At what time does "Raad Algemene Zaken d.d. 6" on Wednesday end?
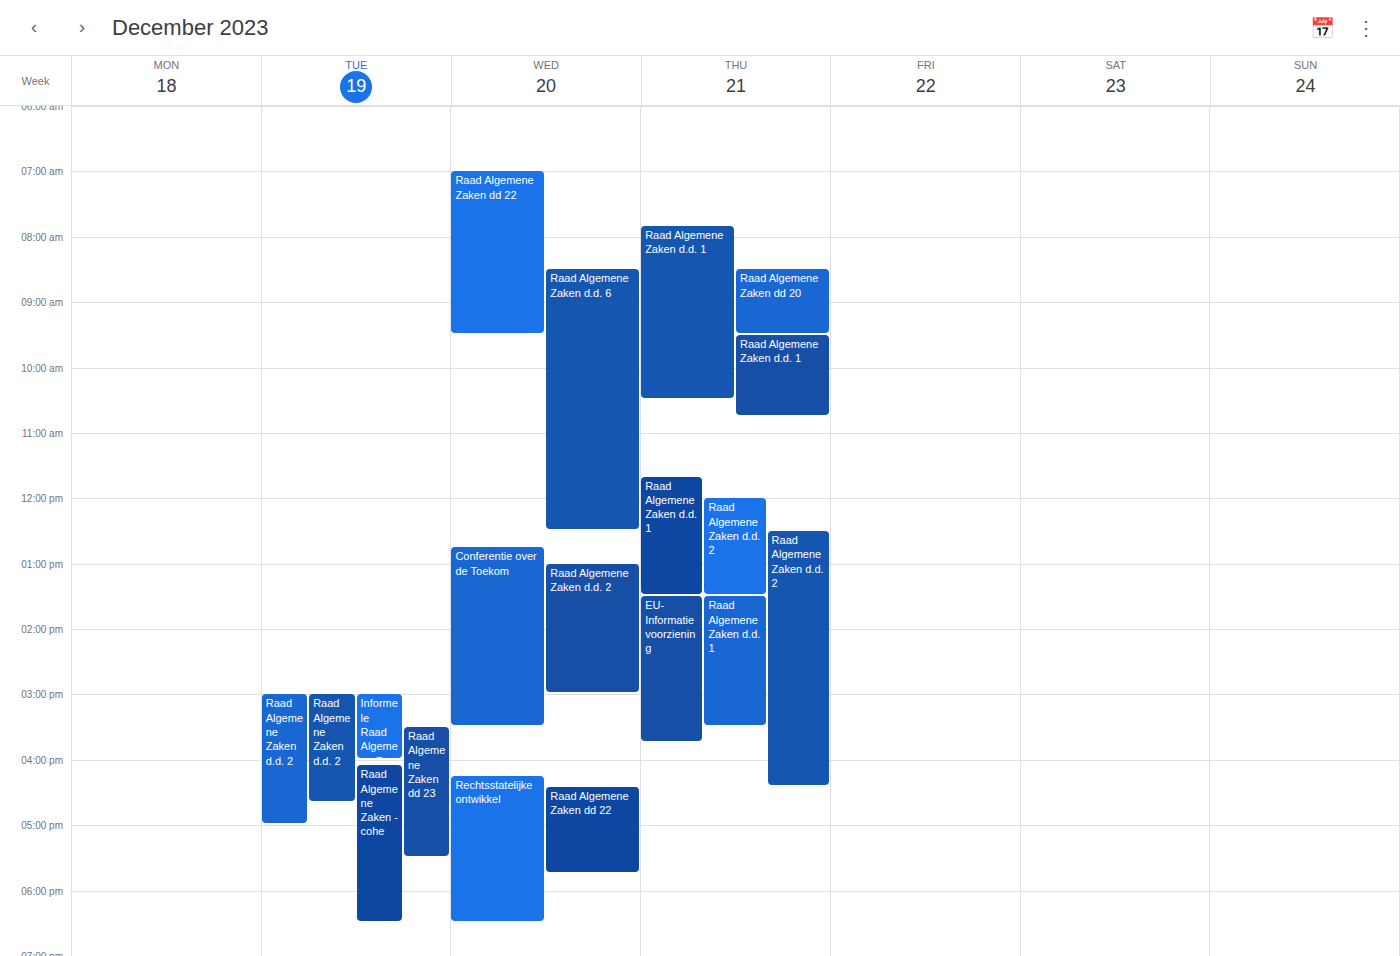
12:30 PM